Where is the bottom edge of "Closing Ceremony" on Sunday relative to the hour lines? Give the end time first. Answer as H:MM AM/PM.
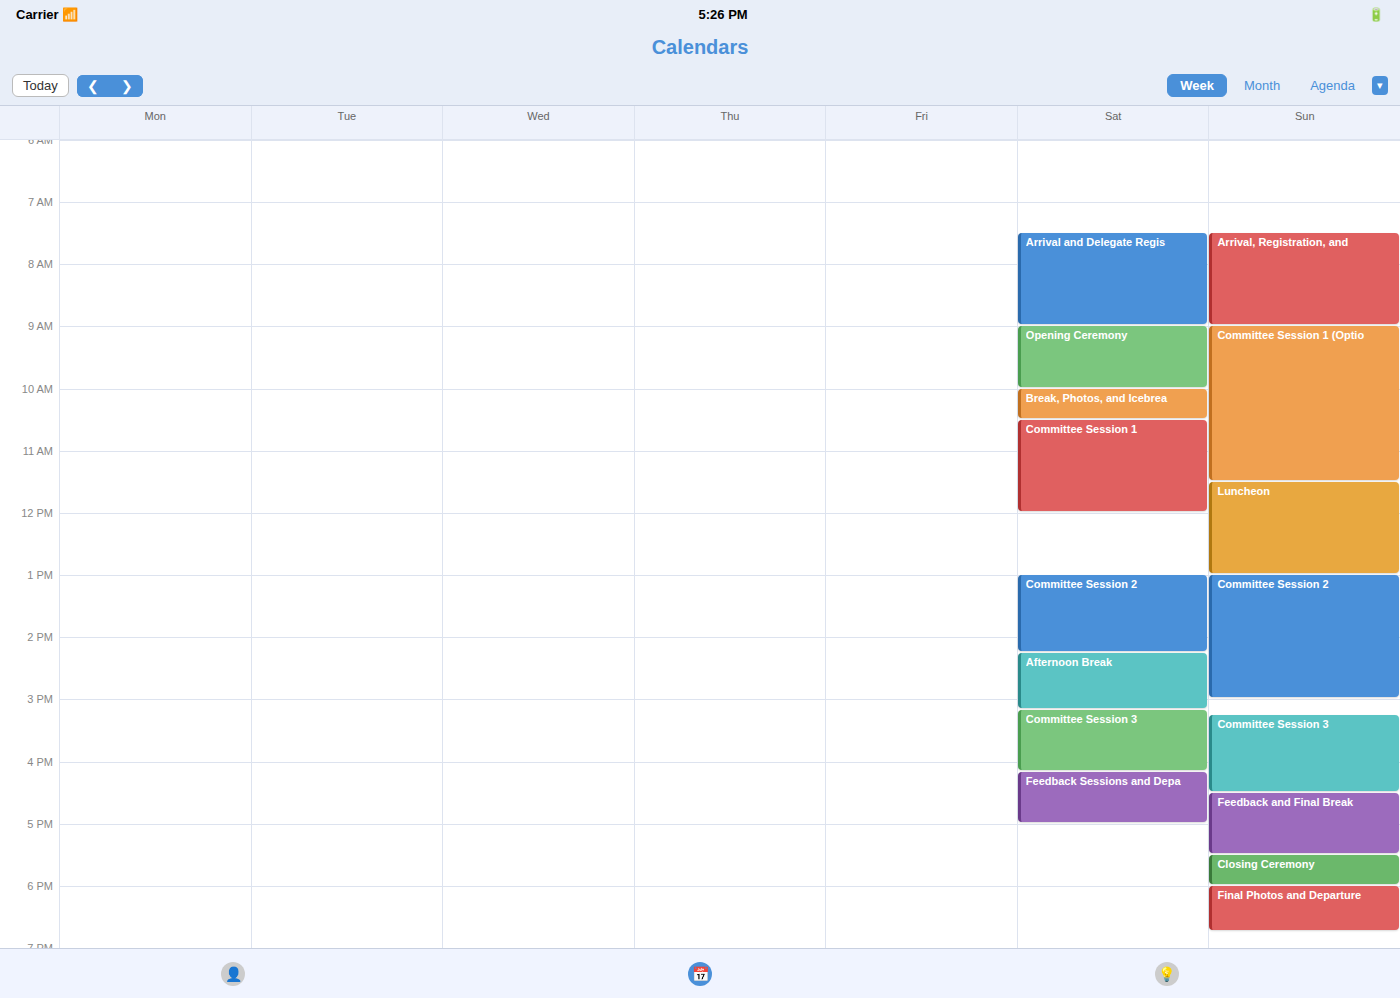
6:00 PM -- exactly on the 6 PM line.